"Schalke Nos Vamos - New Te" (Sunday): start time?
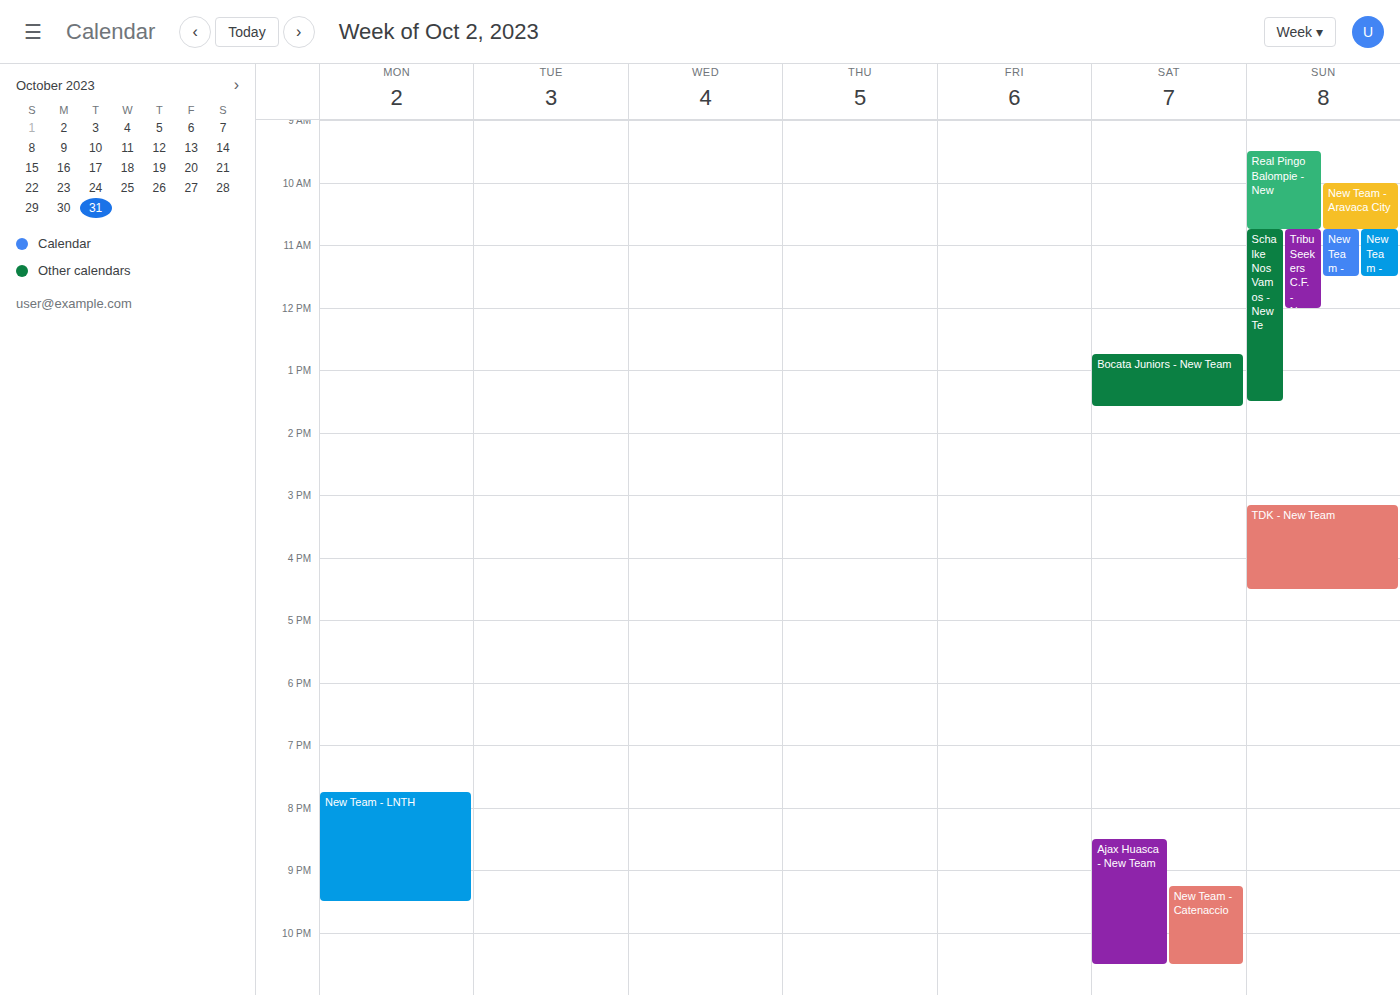
10:45 AM